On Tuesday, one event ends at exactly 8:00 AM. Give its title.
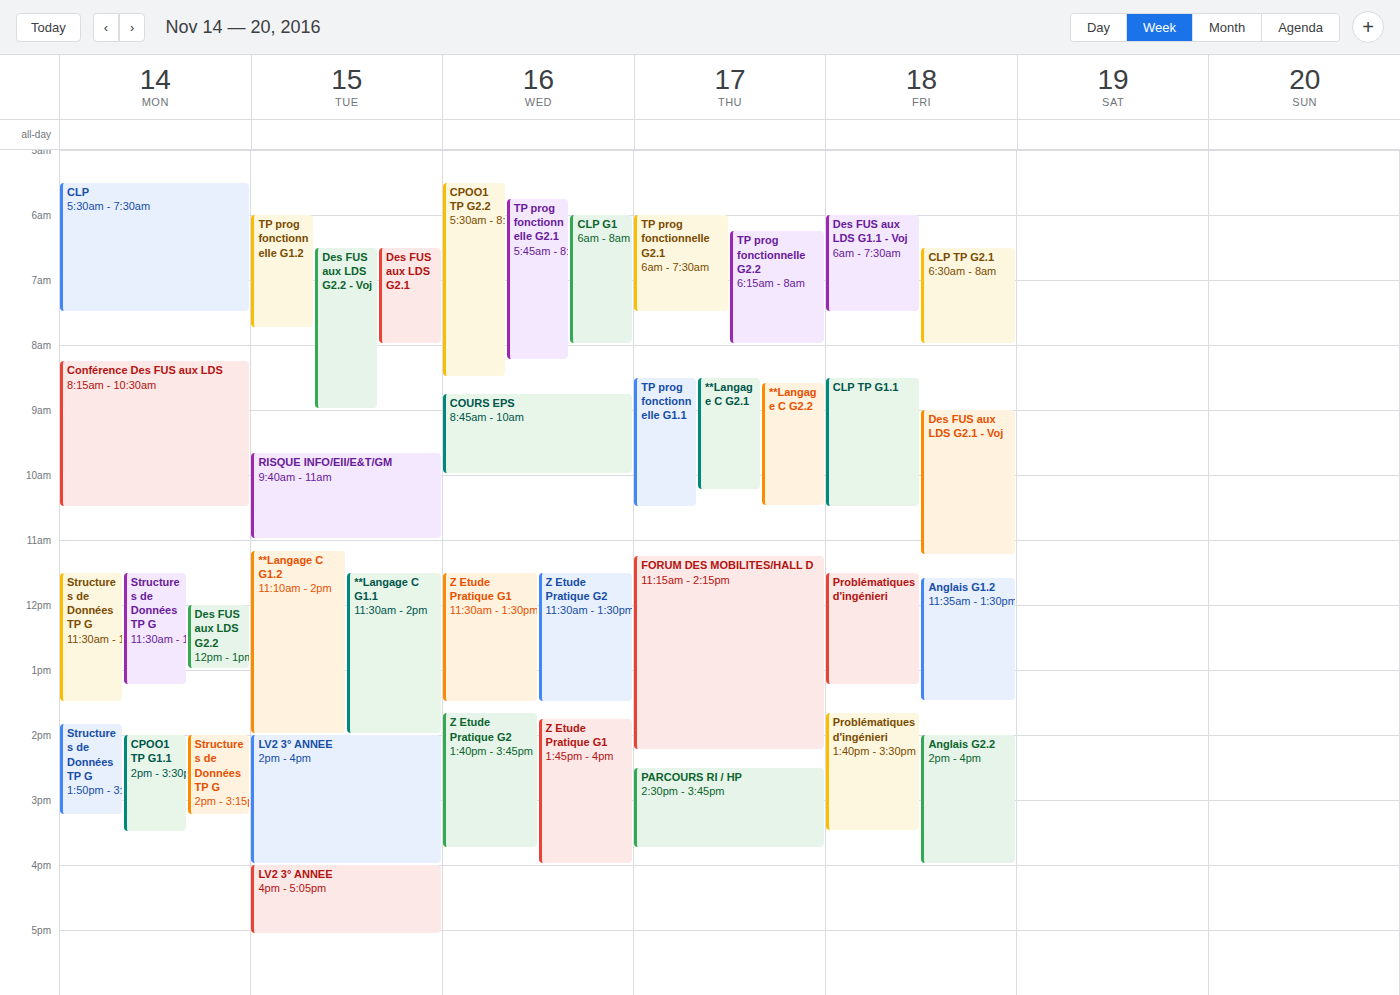
"Des FUS aux LDS G2.1"